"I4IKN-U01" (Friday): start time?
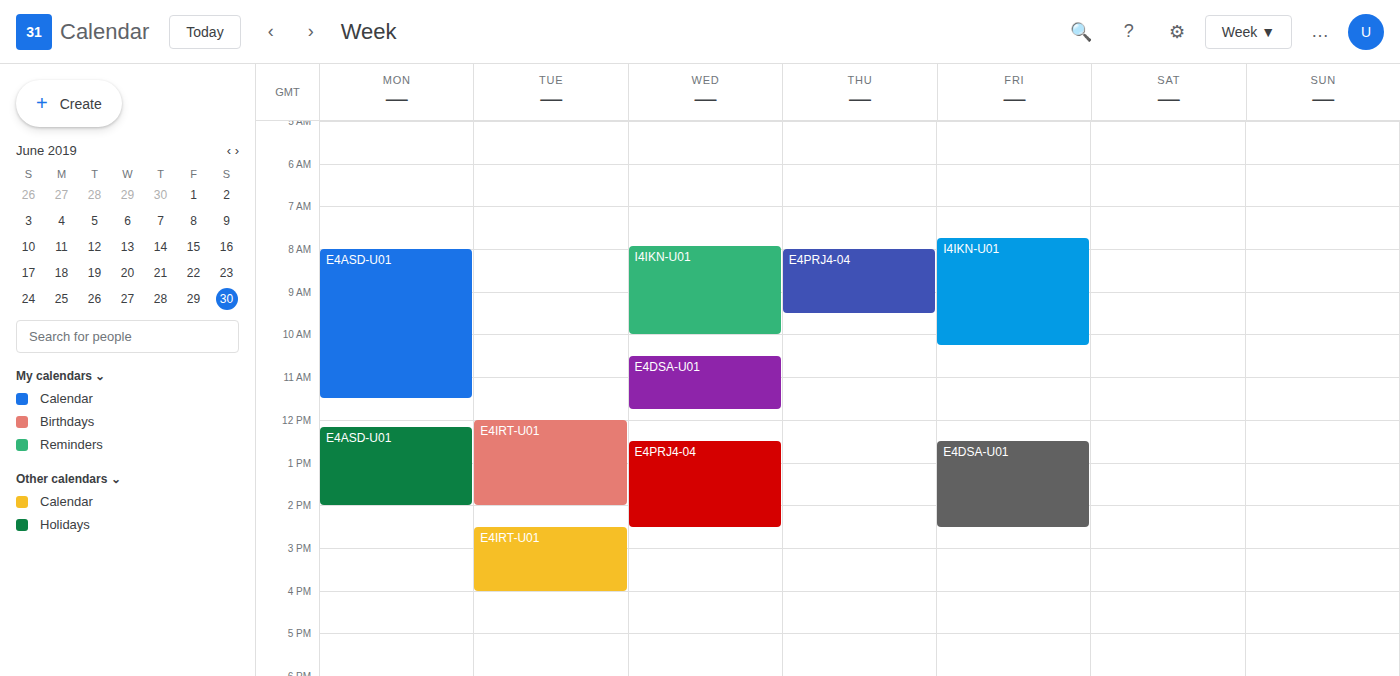
7:45 AM